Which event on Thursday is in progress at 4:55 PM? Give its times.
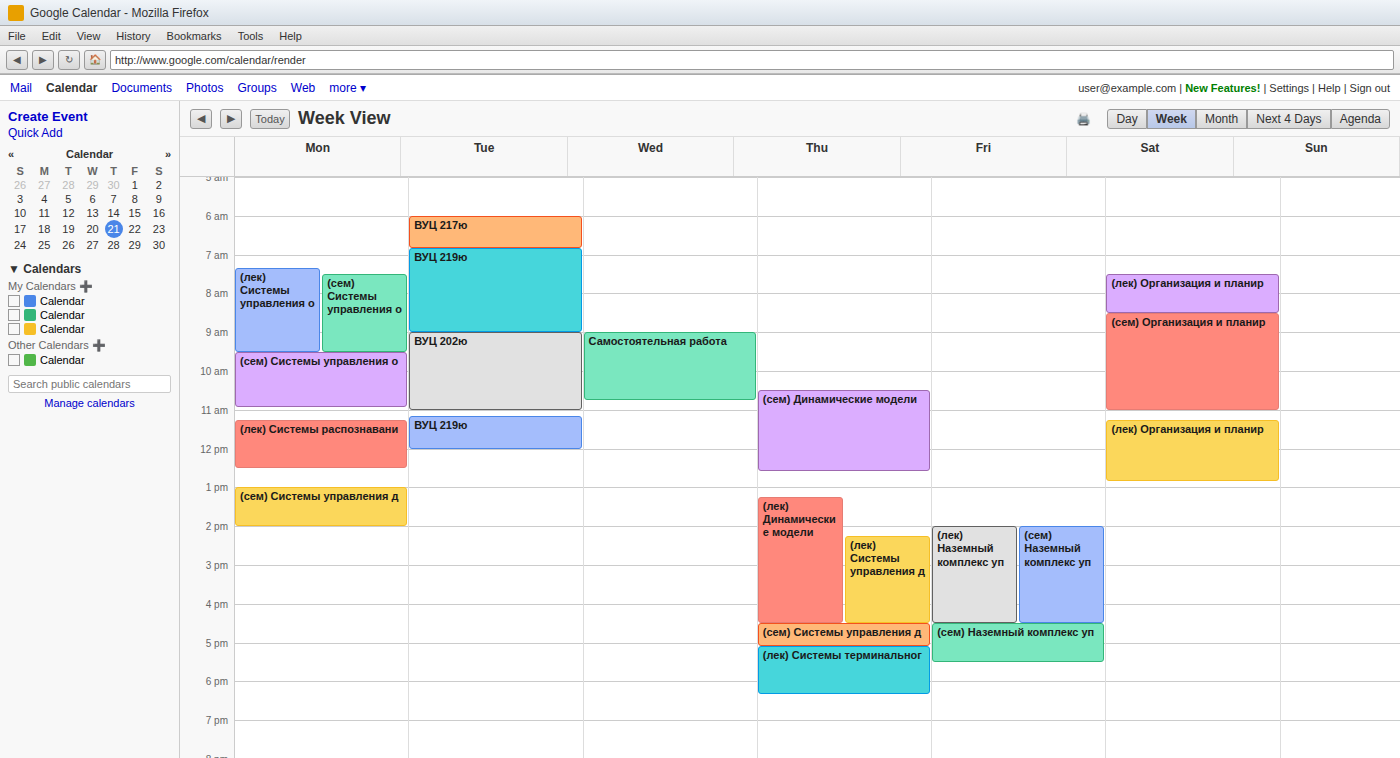
"(сем) Системы управления д", 4:30 PM to 5:05 PM